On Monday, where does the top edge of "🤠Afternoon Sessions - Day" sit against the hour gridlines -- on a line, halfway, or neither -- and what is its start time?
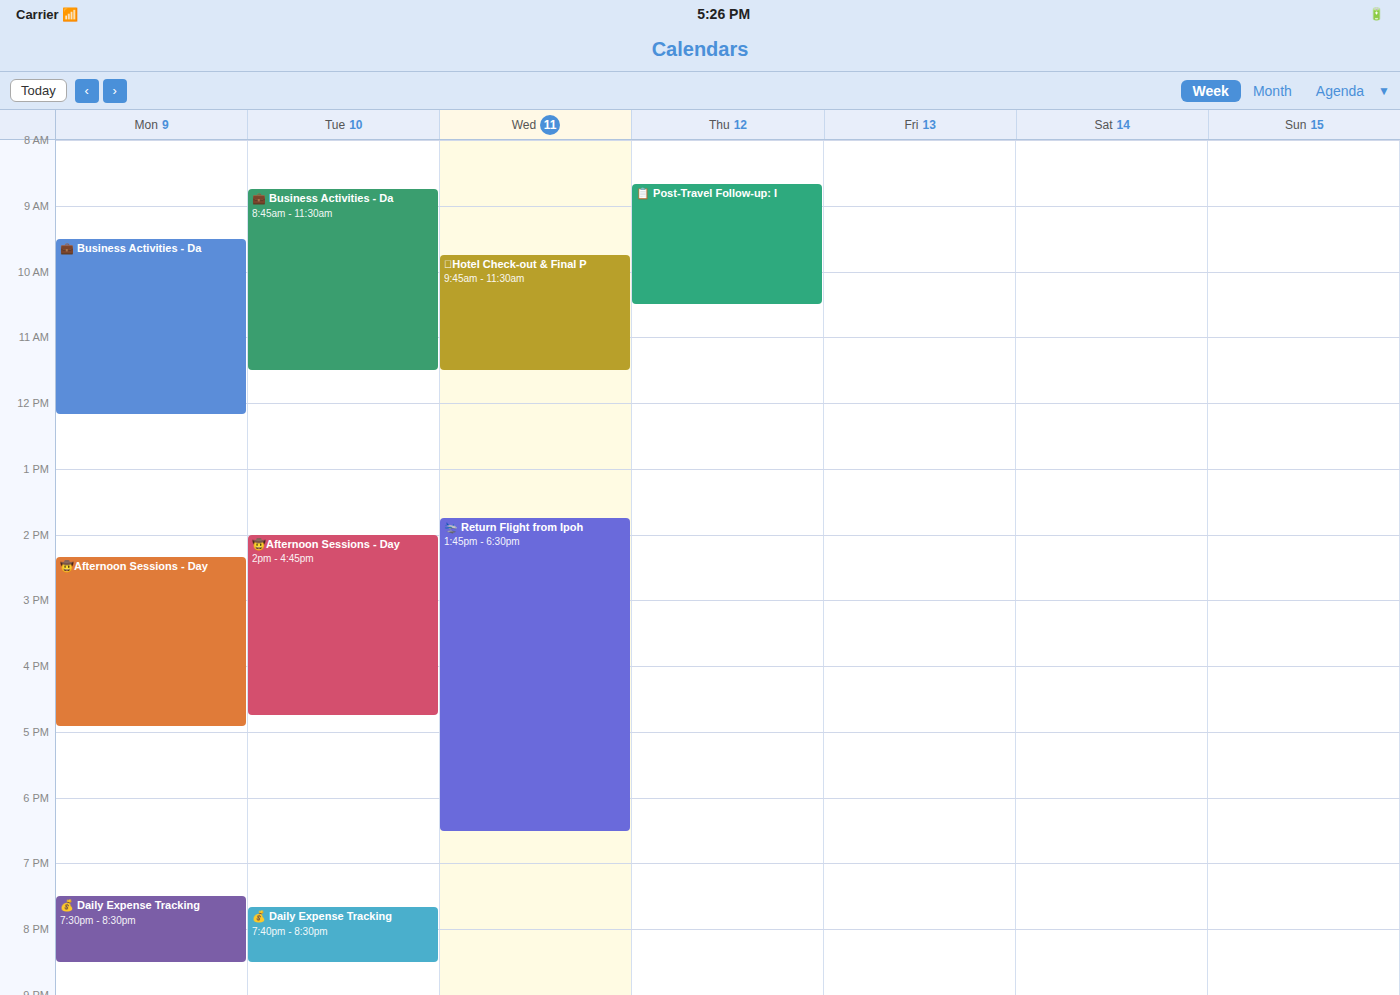
2:20 PM -- neither: 20 minutes below the 2 PM line and 40 minutes above the 3 PM line.